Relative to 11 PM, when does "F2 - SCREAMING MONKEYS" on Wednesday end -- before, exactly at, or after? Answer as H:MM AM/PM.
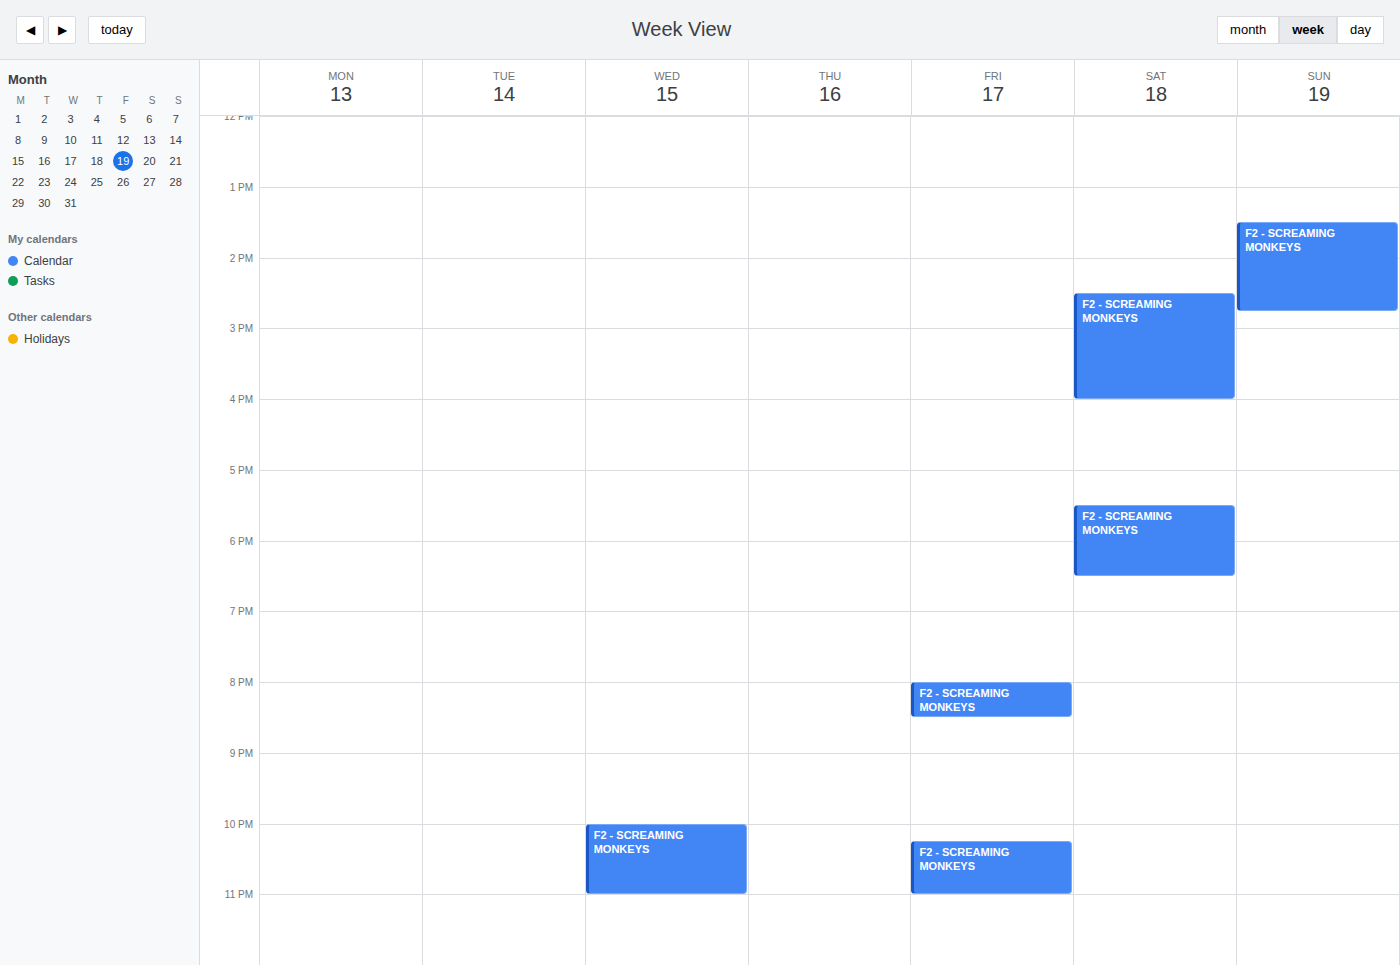
11:00 PM -- exactly at 11 PM, on the 11 PM line.